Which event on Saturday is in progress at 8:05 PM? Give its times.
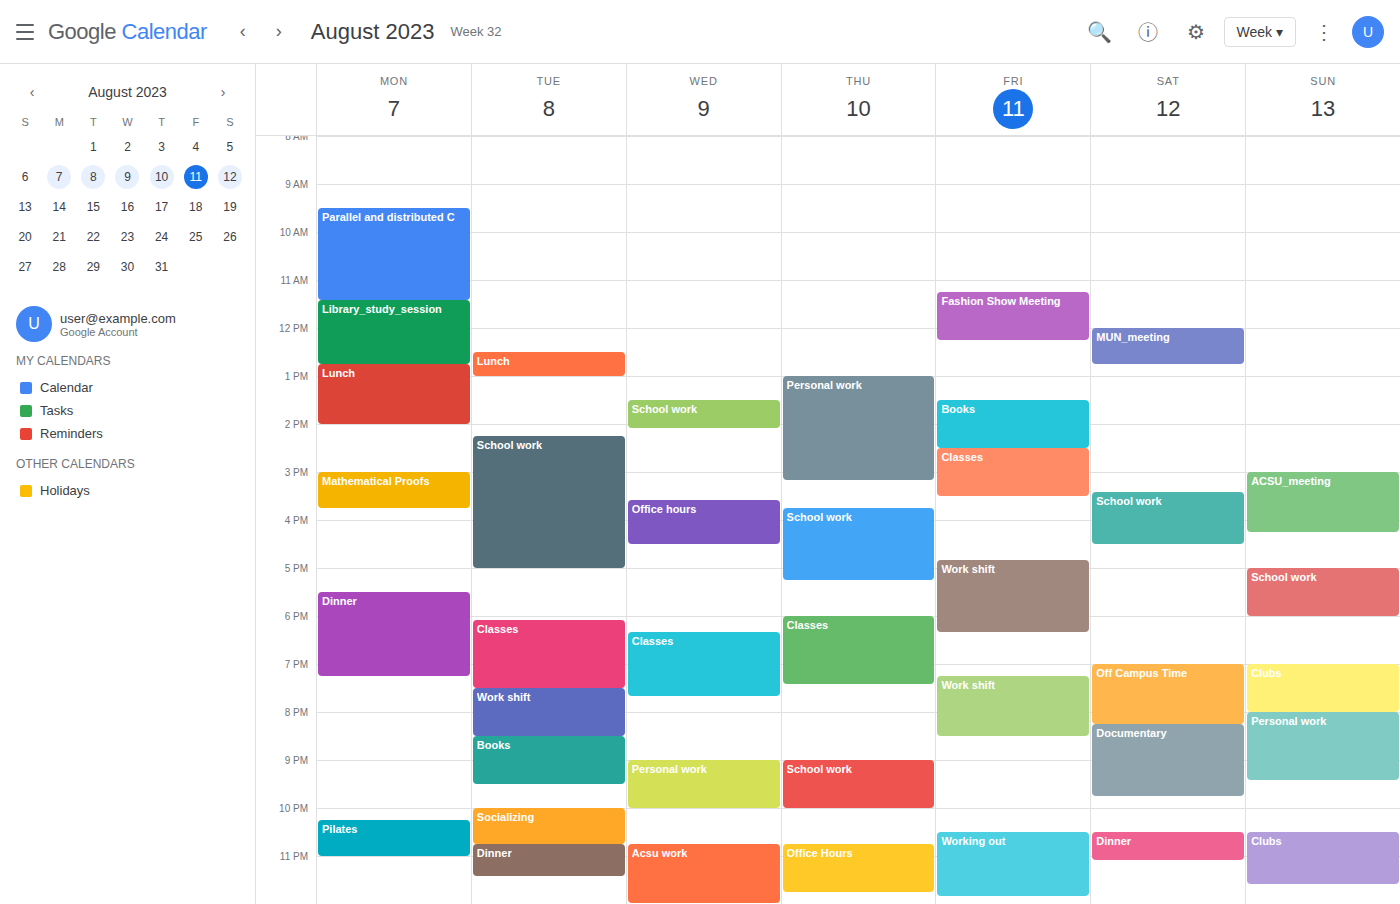
"Off Campus Time", 7:00 PM to 8:15 PM